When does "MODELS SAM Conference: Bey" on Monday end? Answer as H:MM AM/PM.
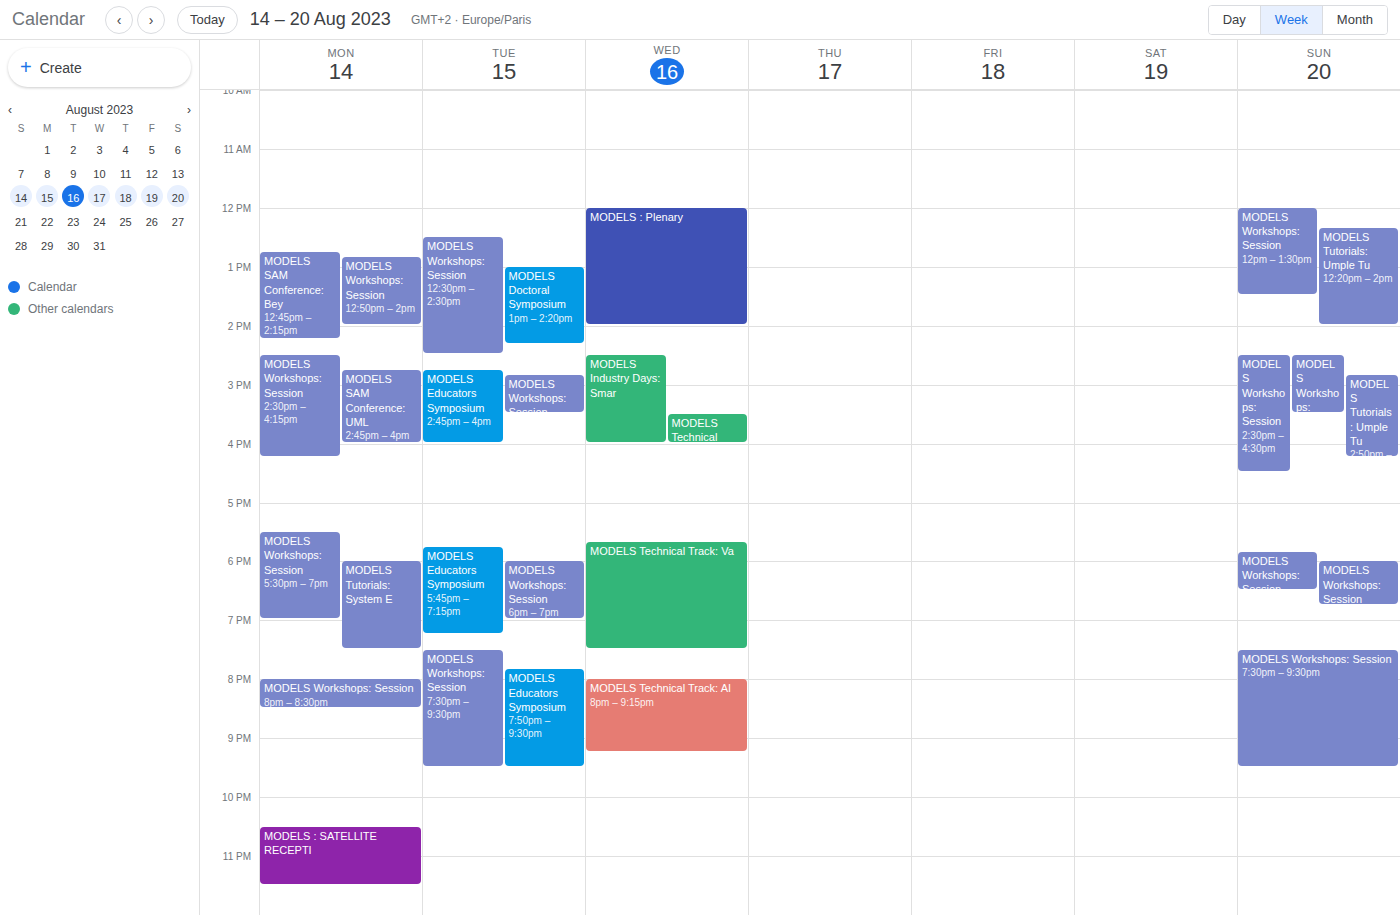
2:15 PM